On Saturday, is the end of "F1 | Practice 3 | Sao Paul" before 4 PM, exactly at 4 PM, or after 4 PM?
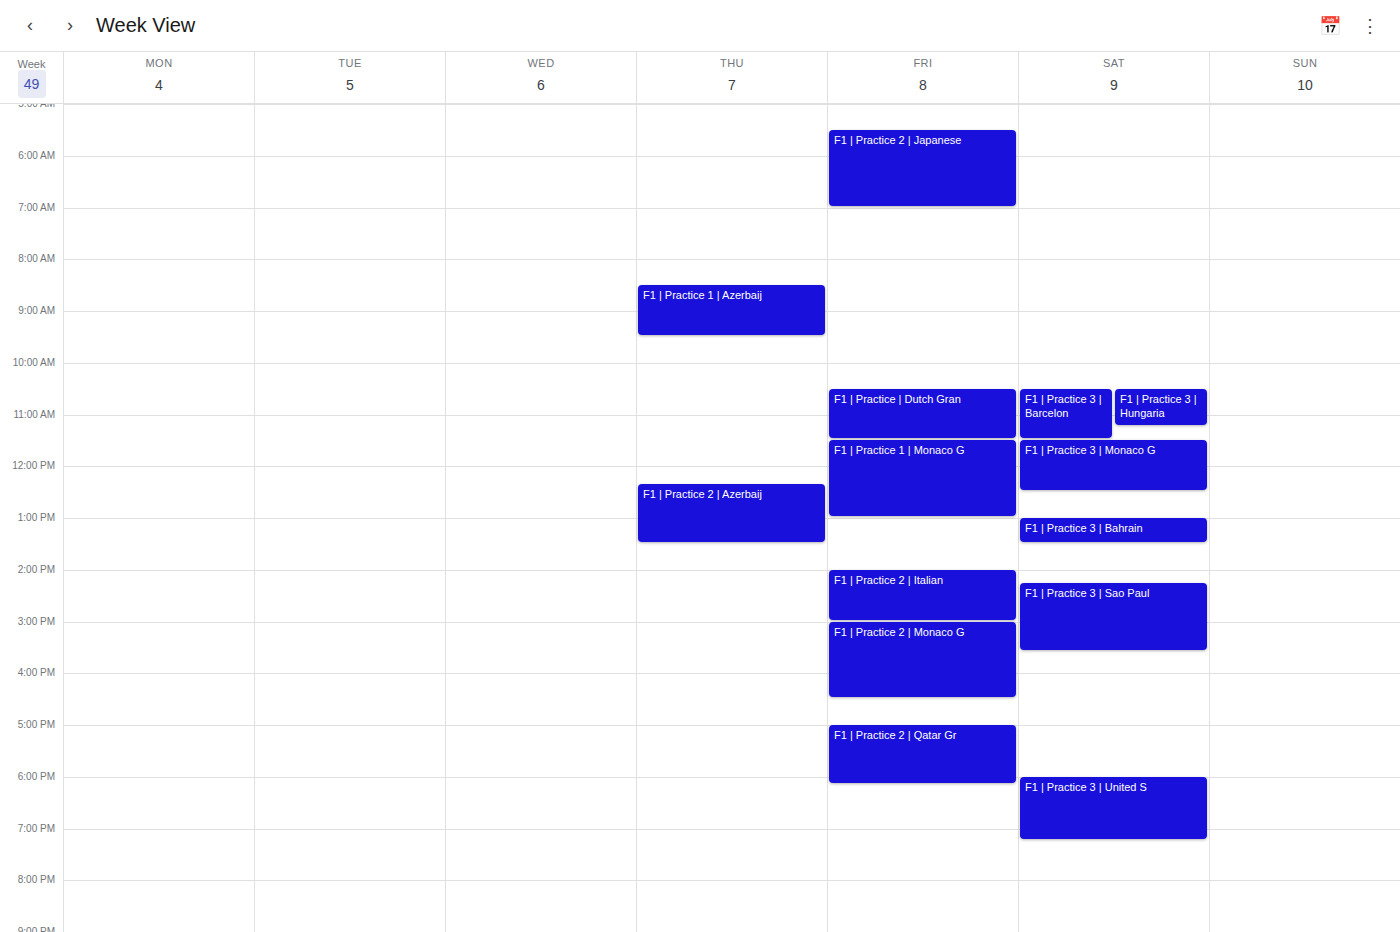
3:35 PM -- before 4 PM, 25 minutes above the 4 PM line.